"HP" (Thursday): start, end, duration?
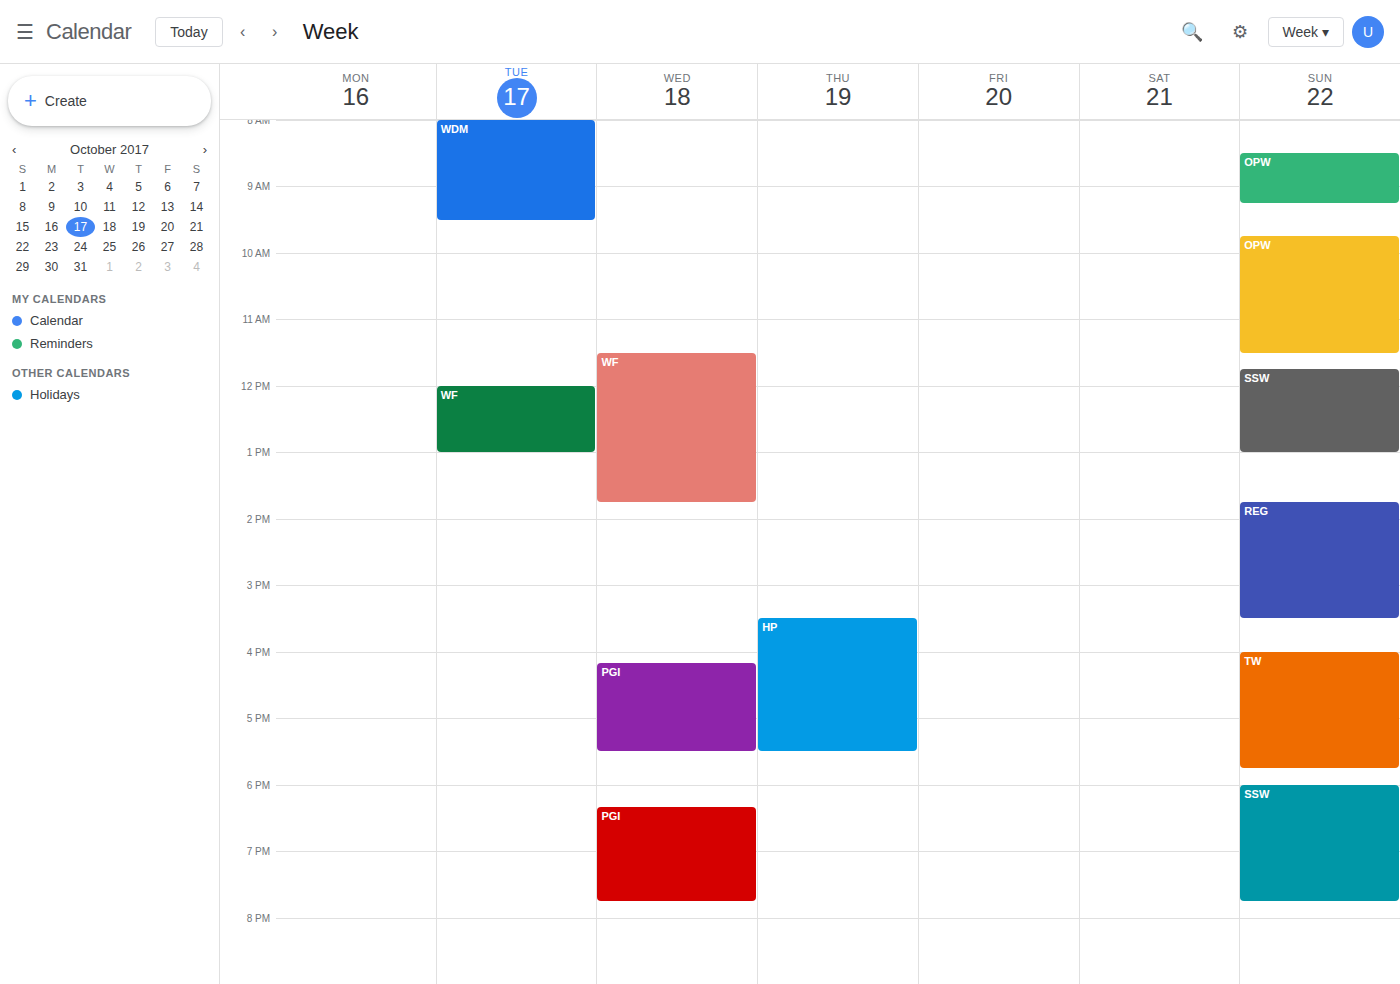
3:30 PM to 5:30 PM, 2 hours